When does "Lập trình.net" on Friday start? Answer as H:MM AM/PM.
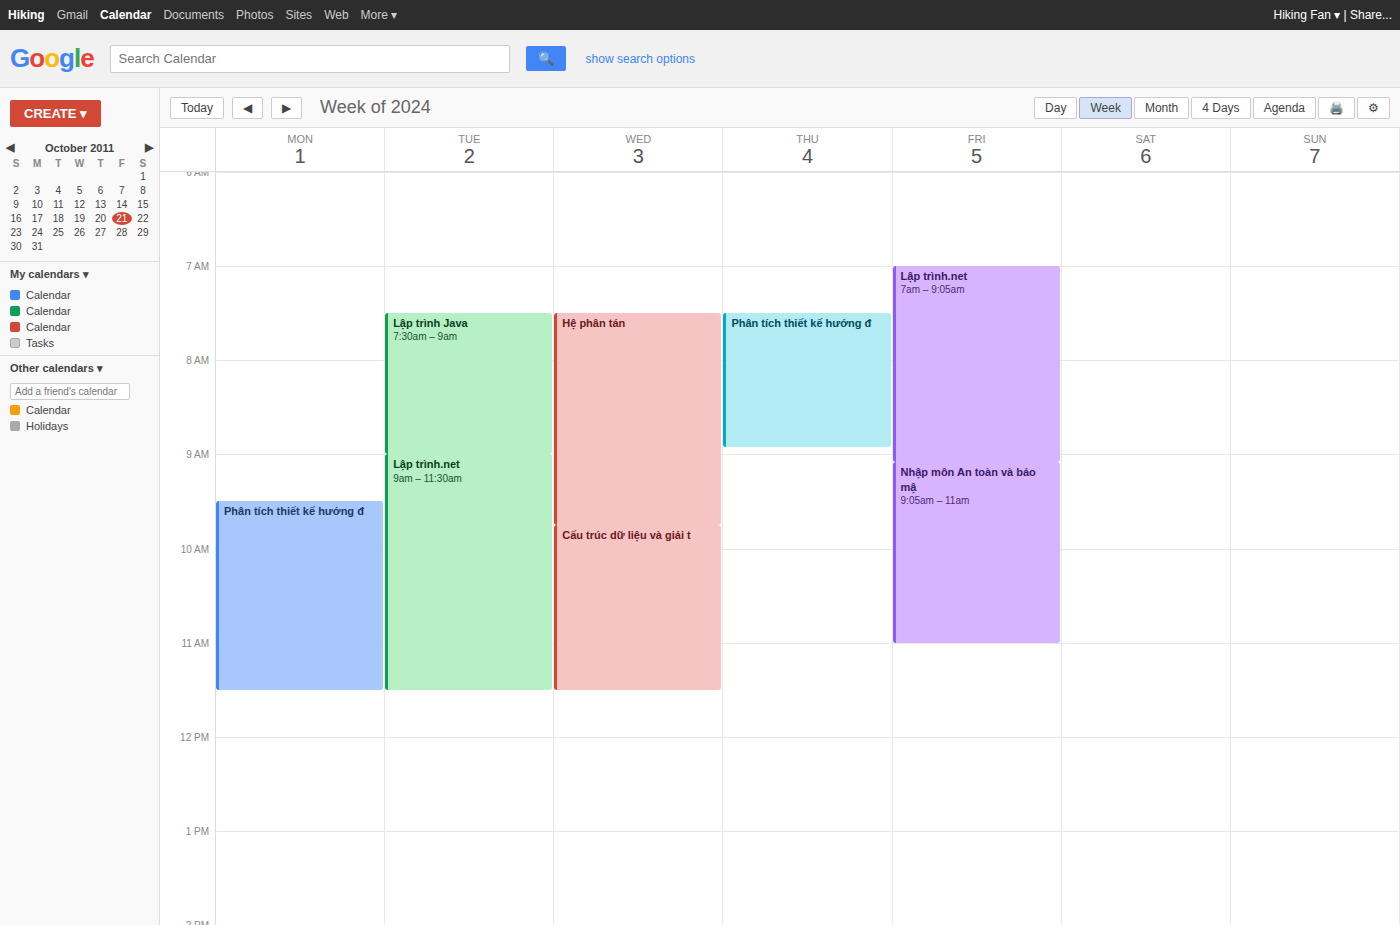
7:00 AM